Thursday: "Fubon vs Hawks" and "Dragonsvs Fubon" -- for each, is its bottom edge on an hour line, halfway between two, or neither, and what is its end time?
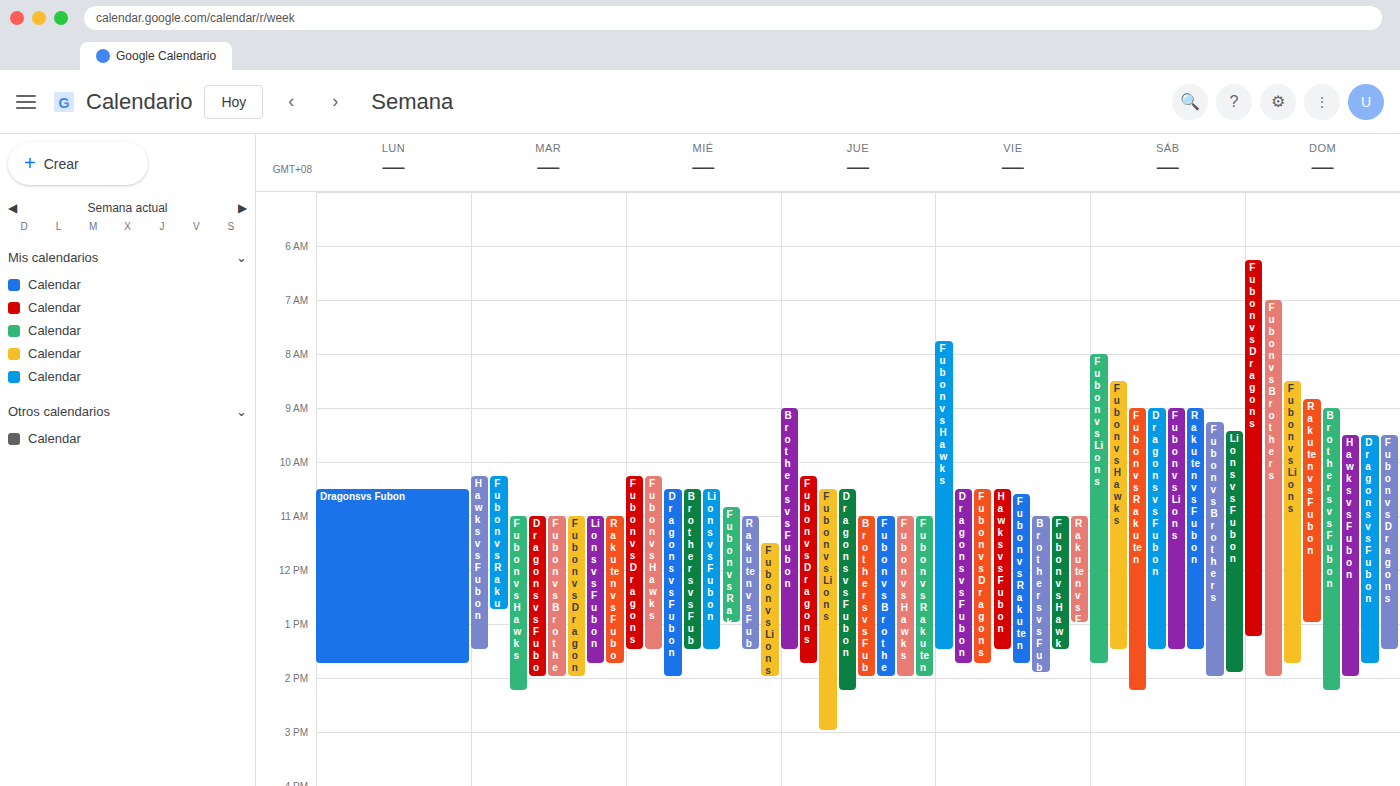
"Fubon vs Hawks": 14:00, exactly on the 14:00 line. "Dragonsvs Fubon": 14:15, neither: a quarter of the way from the 14:00 line to the 15:00 line.